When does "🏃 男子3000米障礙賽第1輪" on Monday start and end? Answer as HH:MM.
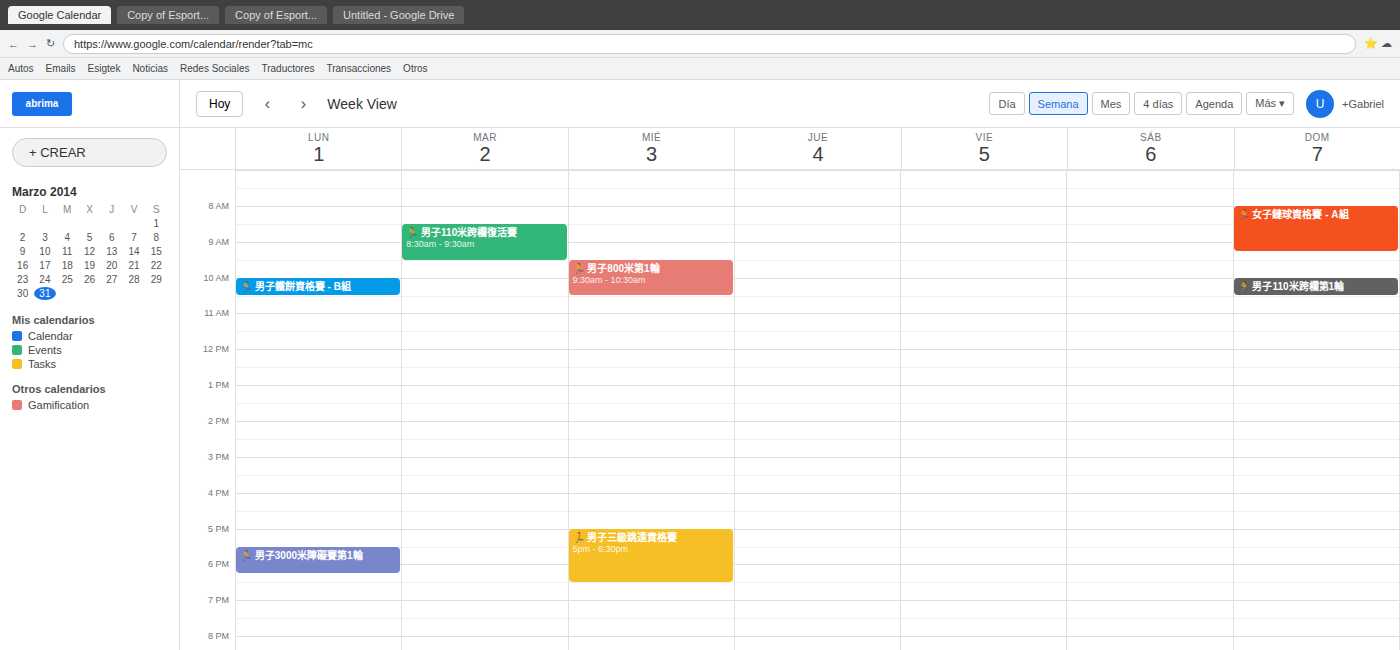
17:30 to 18:15